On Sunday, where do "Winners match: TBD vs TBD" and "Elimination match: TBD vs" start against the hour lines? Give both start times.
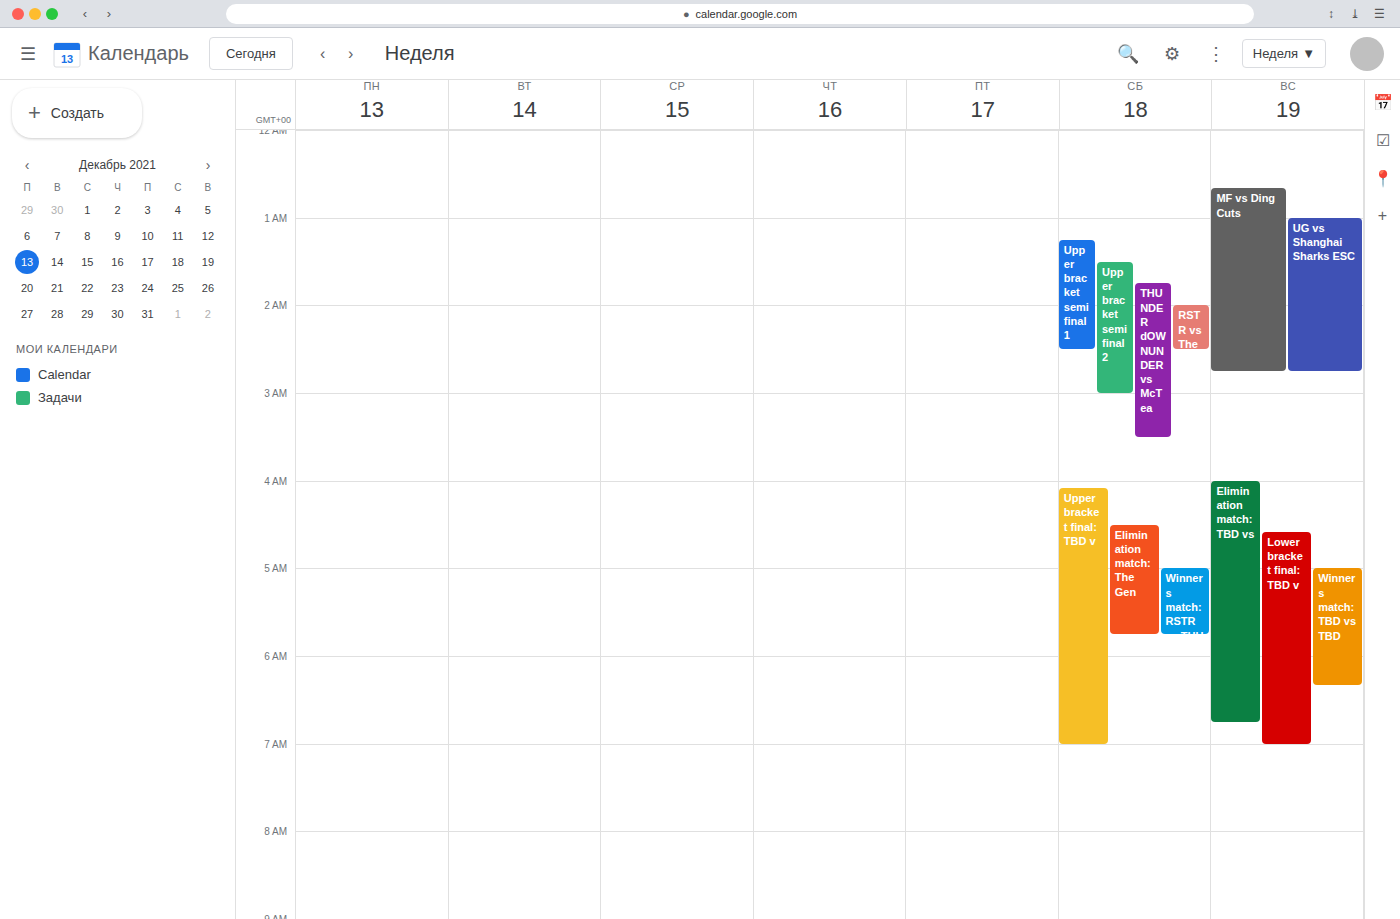
"Winners match: TBD vs TBD": 05:00, exactly on the 05:00 line. "Elimination match: TBD vs": 04:00, exactly on the 04:00 line.